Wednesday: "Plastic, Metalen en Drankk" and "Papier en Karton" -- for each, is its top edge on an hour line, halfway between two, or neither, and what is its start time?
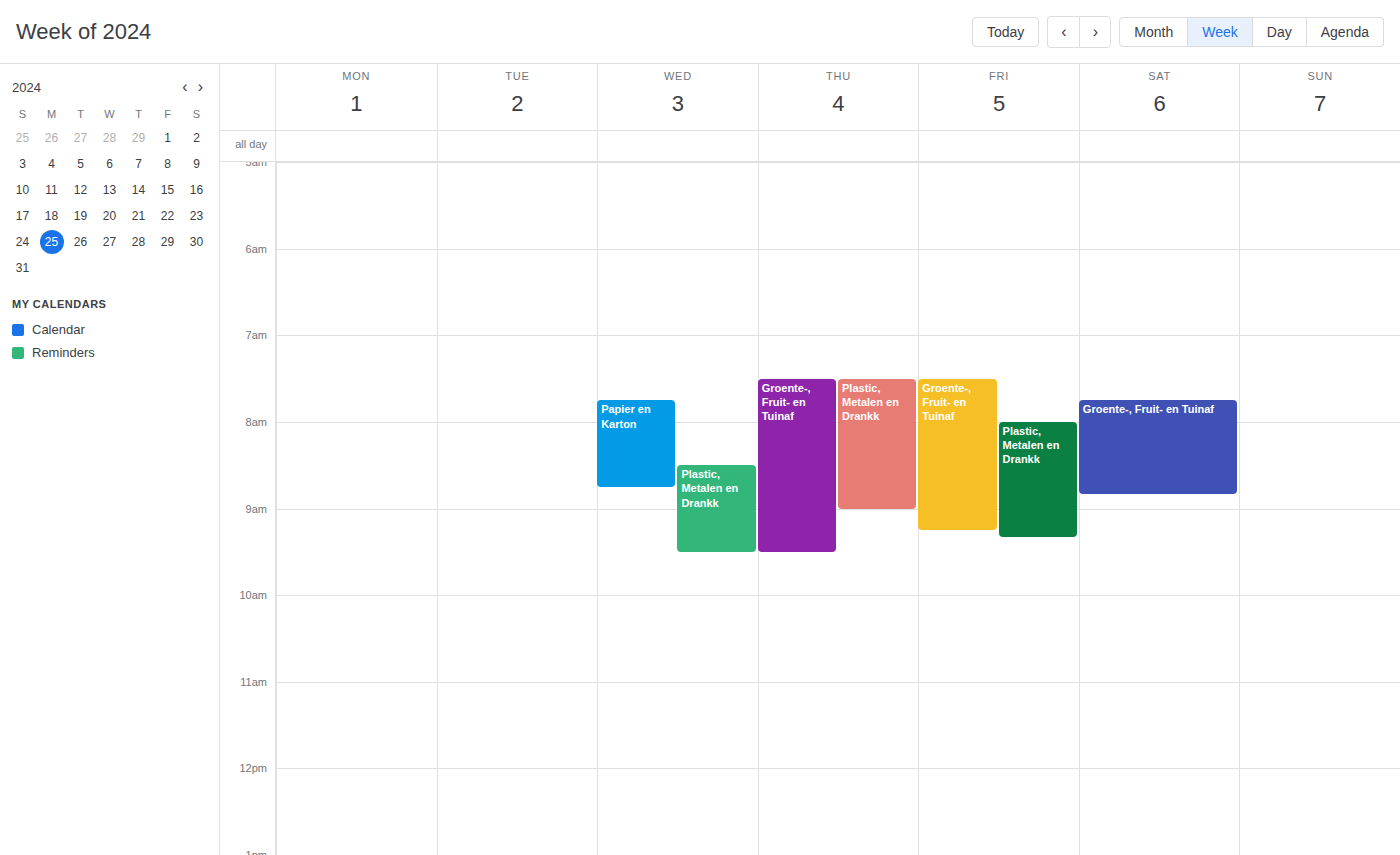
"Plastic, Metalen en Drankk": 8:30 AM, halfway between the 8 AM and 9 AM lines. "Papier en Karton": 7:45 AM, neither: three quarters of the way from the 7 AM line to the 8 AM line.